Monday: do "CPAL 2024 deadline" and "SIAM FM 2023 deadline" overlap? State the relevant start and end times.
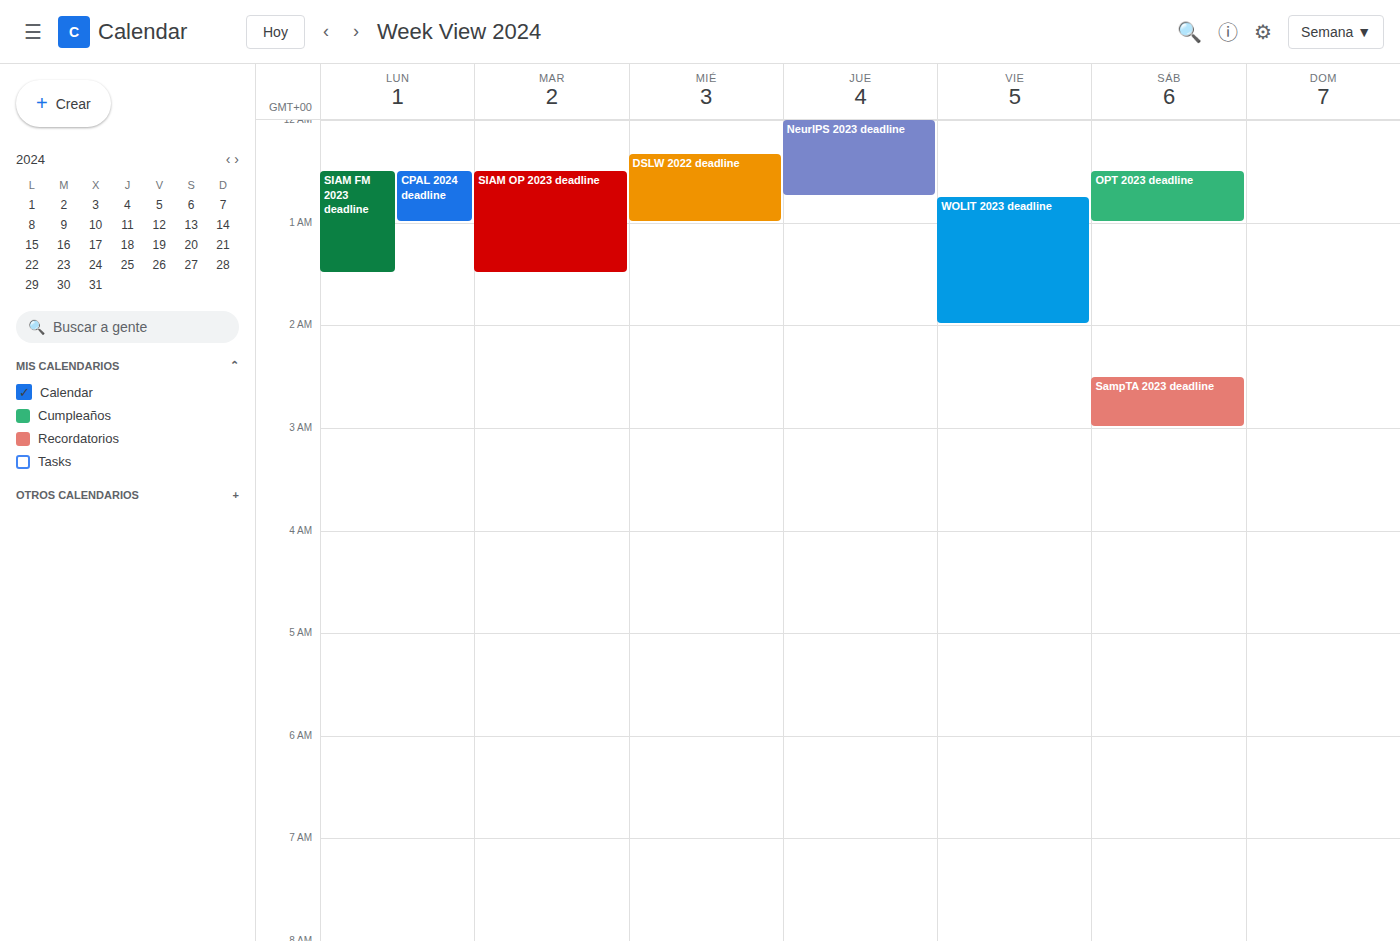
"CPAL 2024 deadline" runs 12:30 AM to 1:00 AM, inside "SIAM FM 2023 deadline" -- they overlap.